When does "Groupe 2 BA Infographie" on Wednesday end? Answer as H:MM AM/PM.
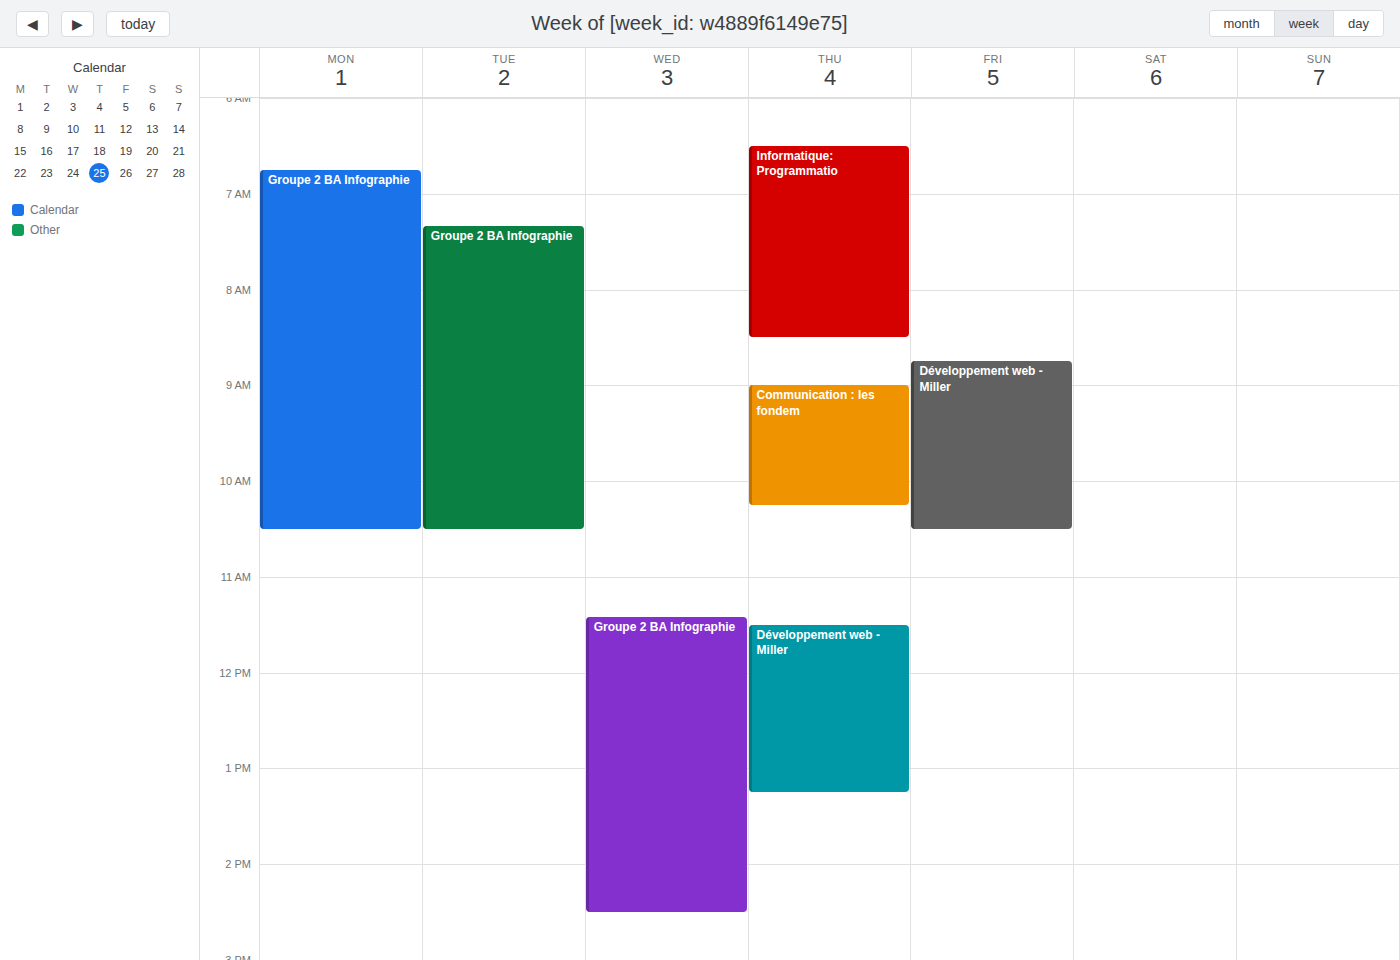
2:30 PM